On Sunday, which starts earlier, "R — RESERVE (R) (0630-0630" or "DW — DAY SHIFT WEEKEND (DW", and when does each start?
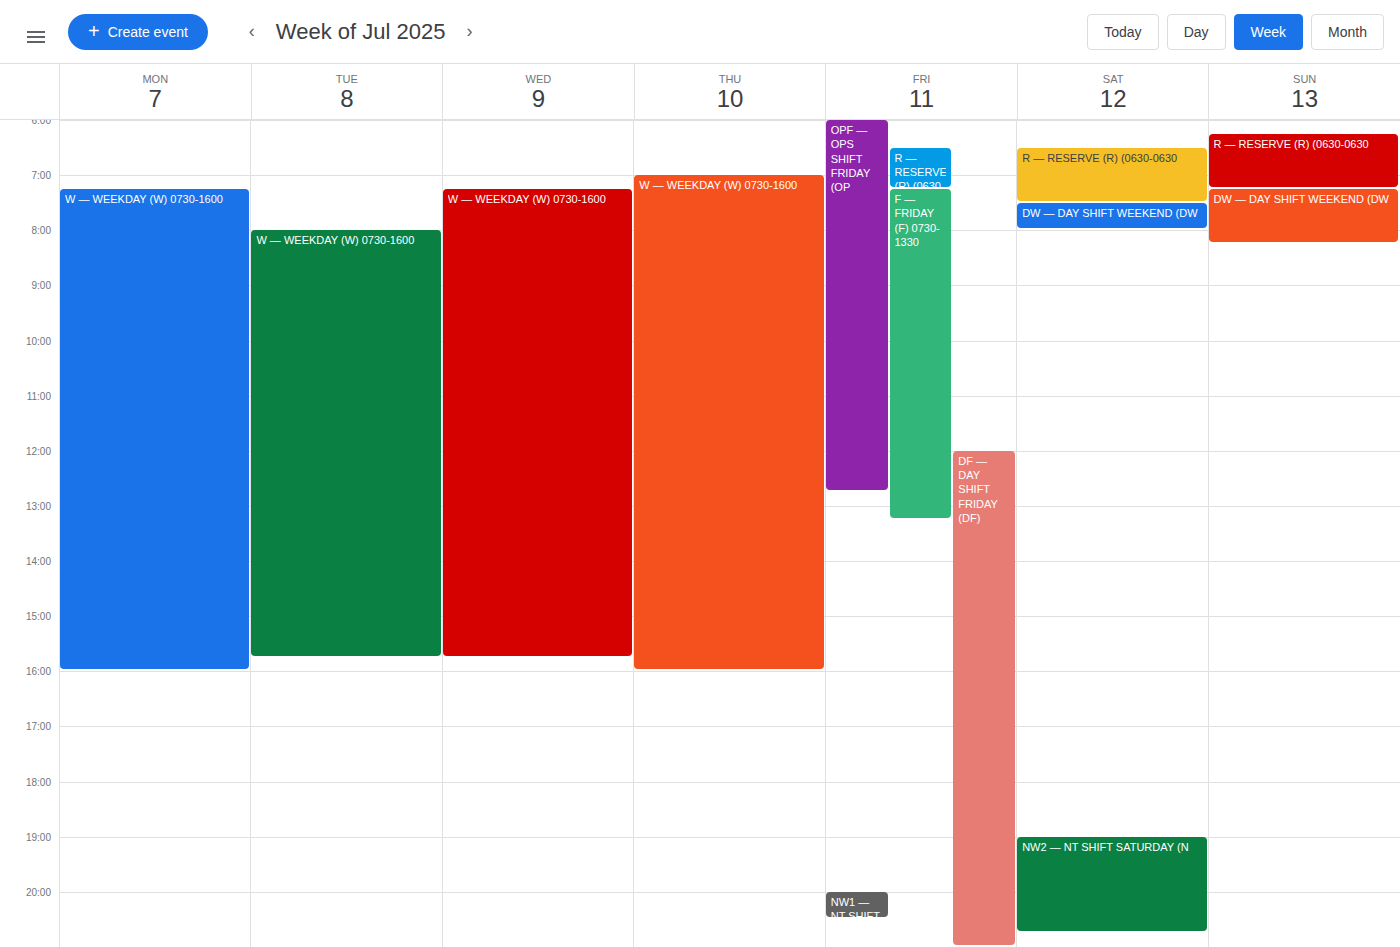
"R — RESERVE (R) (0630-0630" 6:15 AM; "DW — DAY SHIFT WEEKEND (DW" 7:15 AM.